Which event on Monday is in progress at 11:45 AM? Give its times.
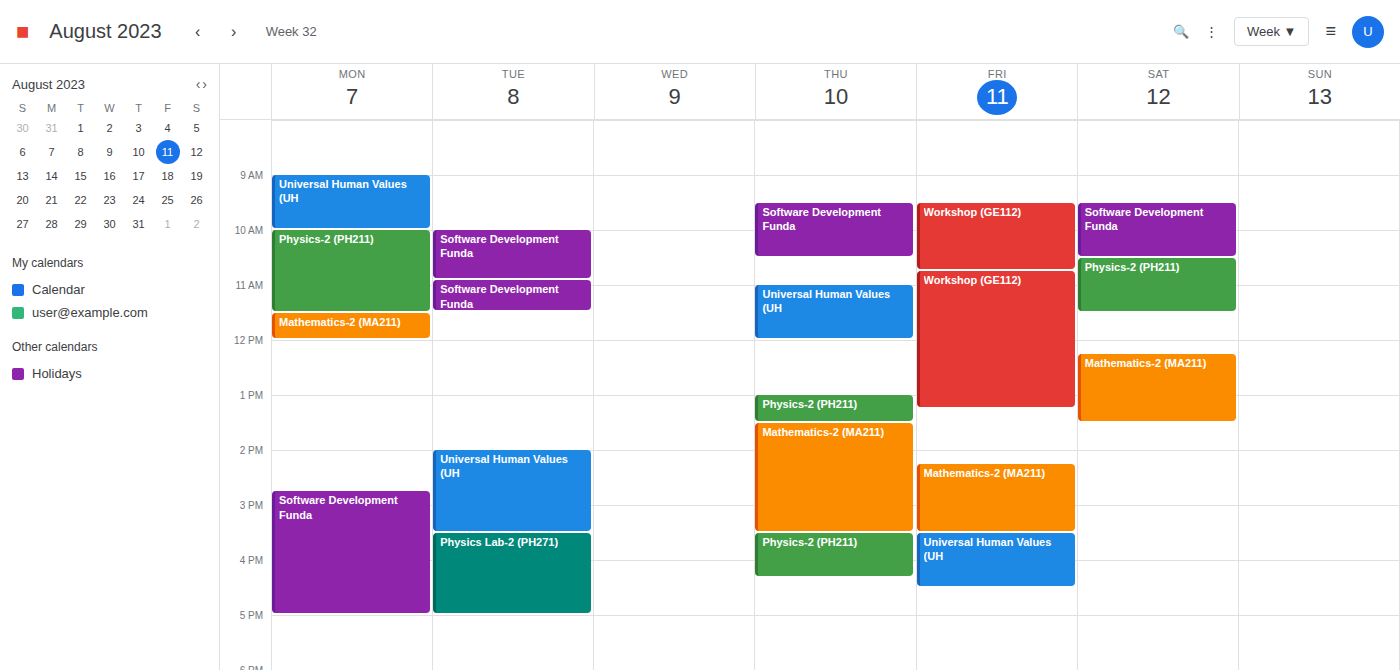
"Mathematics-2 (MA211)", 11:30 AM to 12:00 PM